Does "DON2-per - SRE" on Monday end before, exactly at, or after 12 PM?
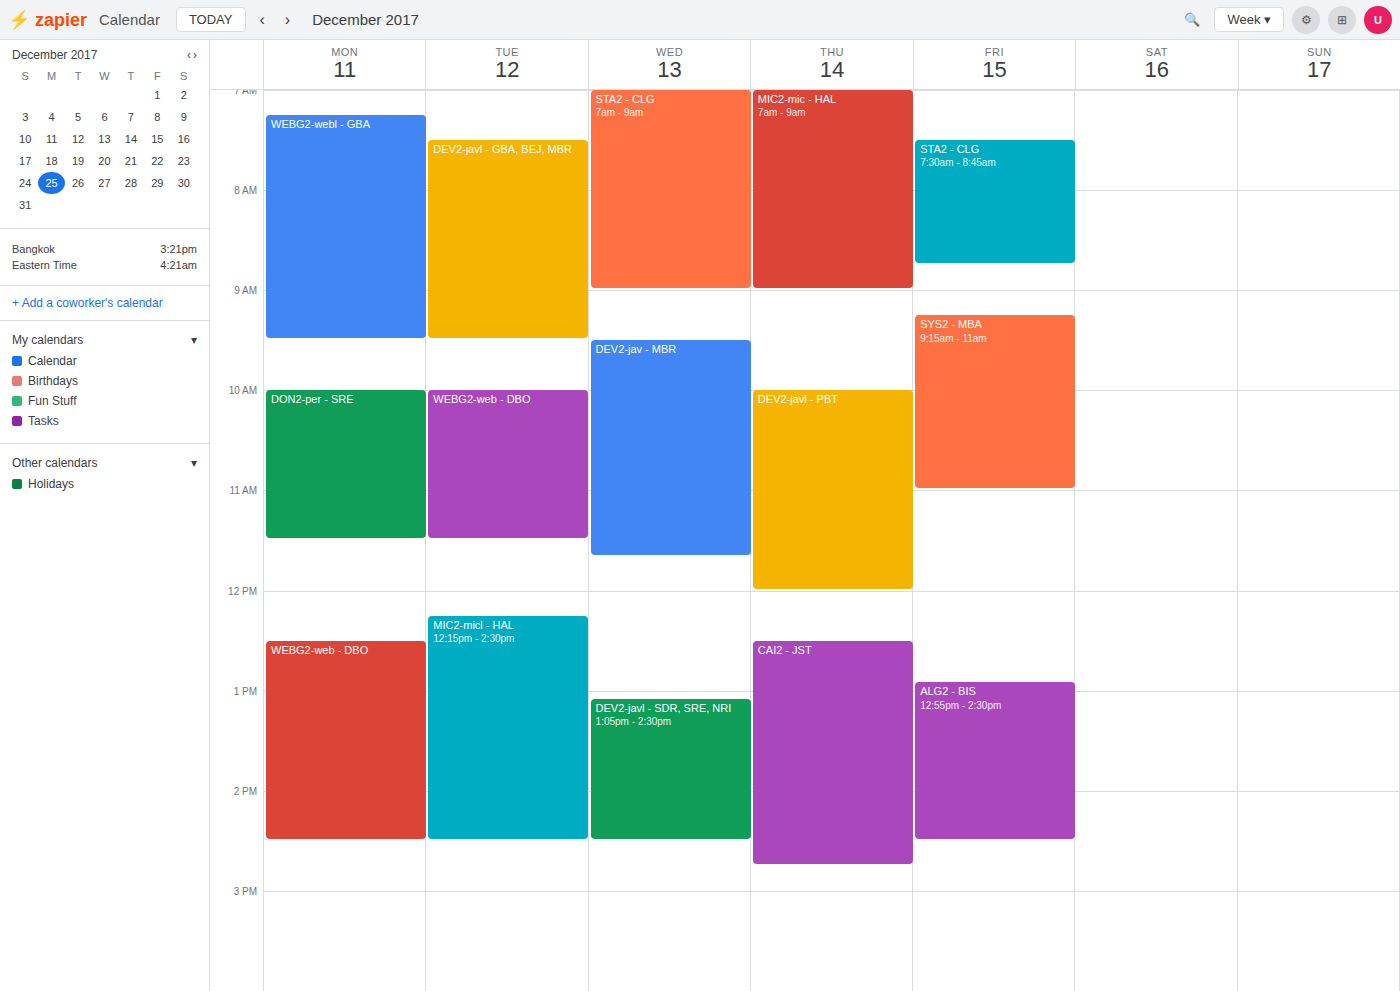
11:30 AM -- before 12 PM, 30 minutes above the 12 PM line.